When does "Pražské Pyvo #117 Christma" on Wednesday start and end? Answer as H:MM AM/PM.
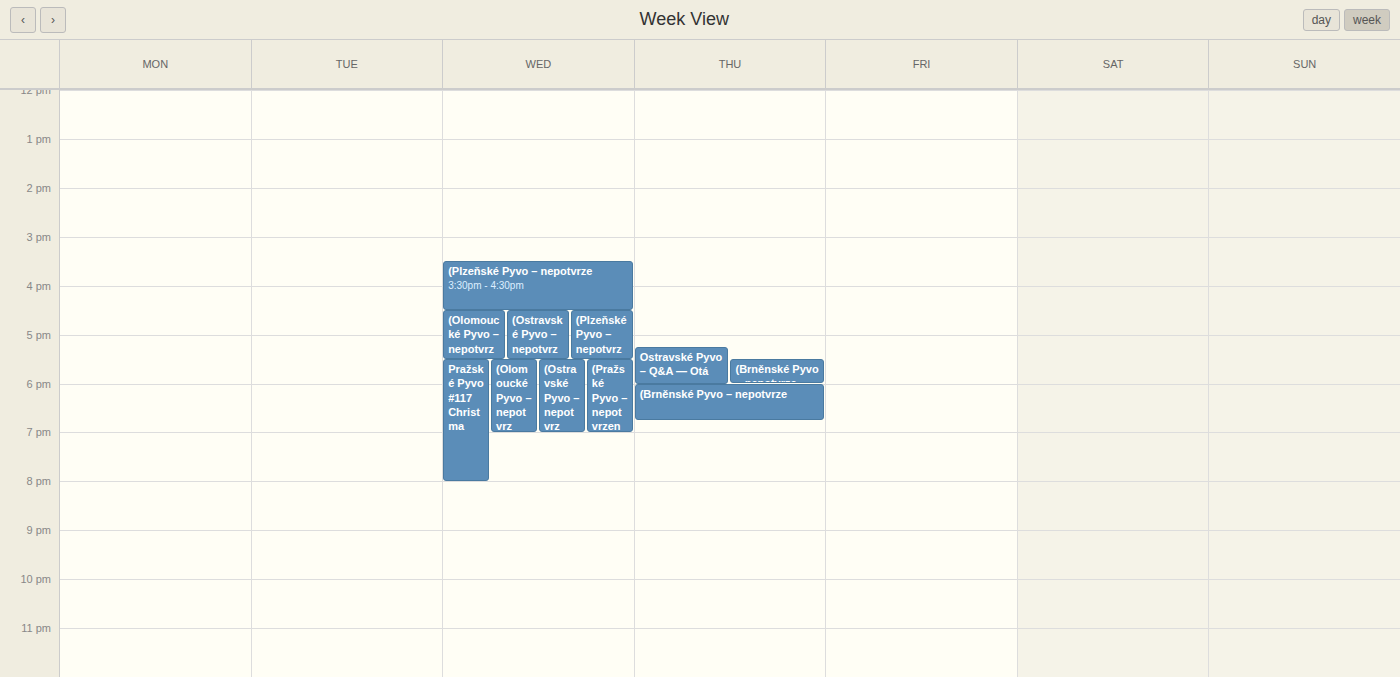
5:30 PM to 8:00 PM